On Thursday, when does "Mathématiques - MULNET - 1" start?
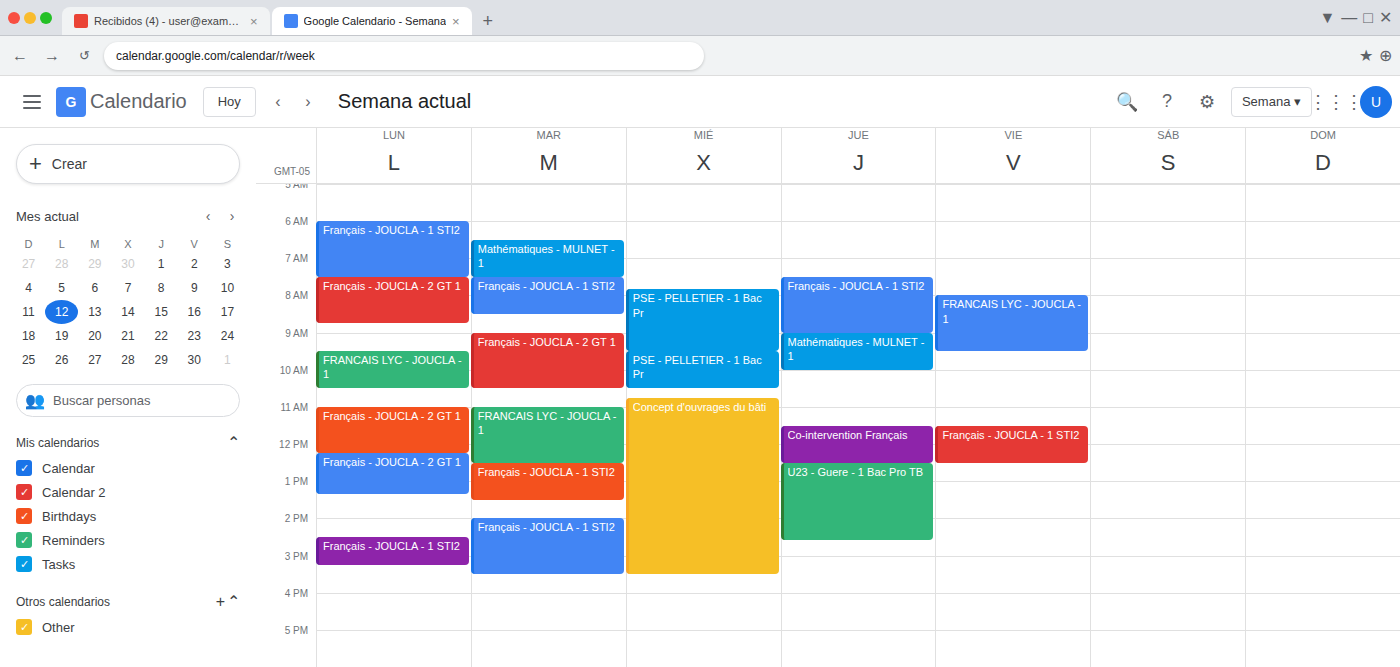
9:00 AM